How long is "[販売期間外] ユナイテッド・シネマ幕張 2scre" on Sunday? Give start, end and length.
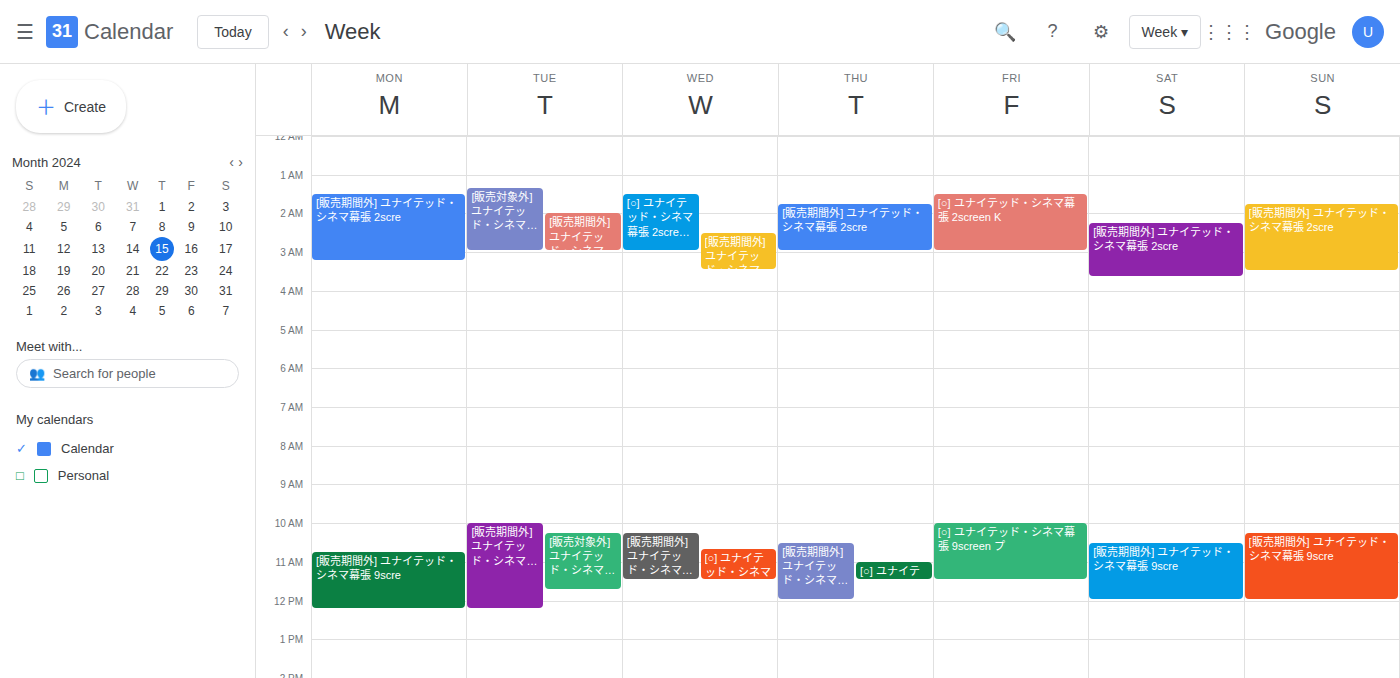
1:45 AM to 3:30 AM, 1 hour 45 minutes